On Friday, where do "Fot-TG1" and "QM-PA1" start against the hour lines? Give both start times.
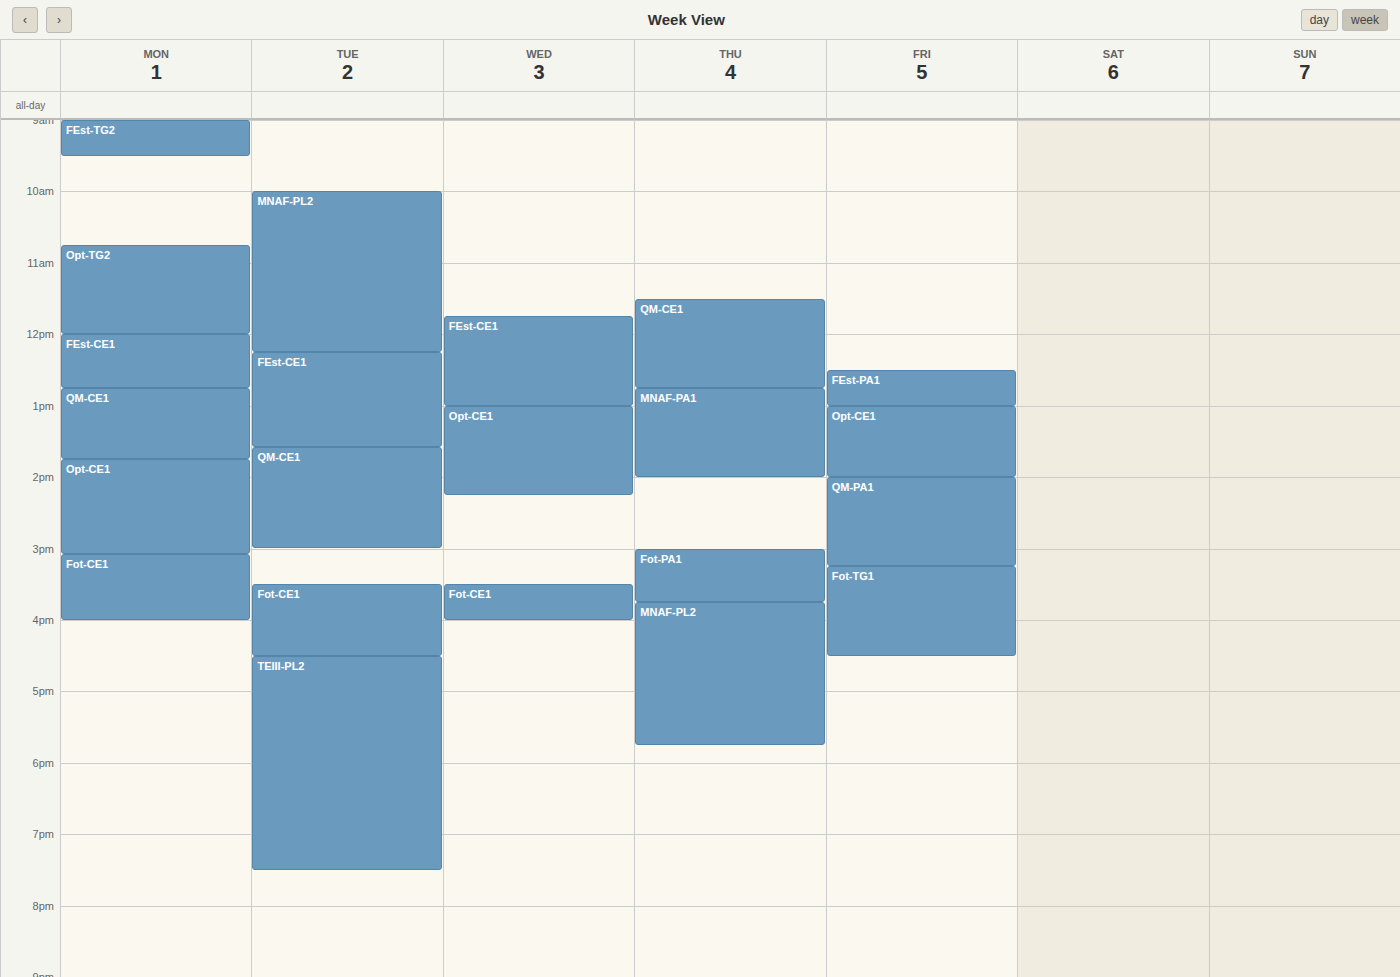
"Fot-TG1": 3:15 PM, neither: a quarter of the way from the 3 PM line to the 4 PM line. "QM-PA1": 2:00 PM, exactly on the 2 PM line.